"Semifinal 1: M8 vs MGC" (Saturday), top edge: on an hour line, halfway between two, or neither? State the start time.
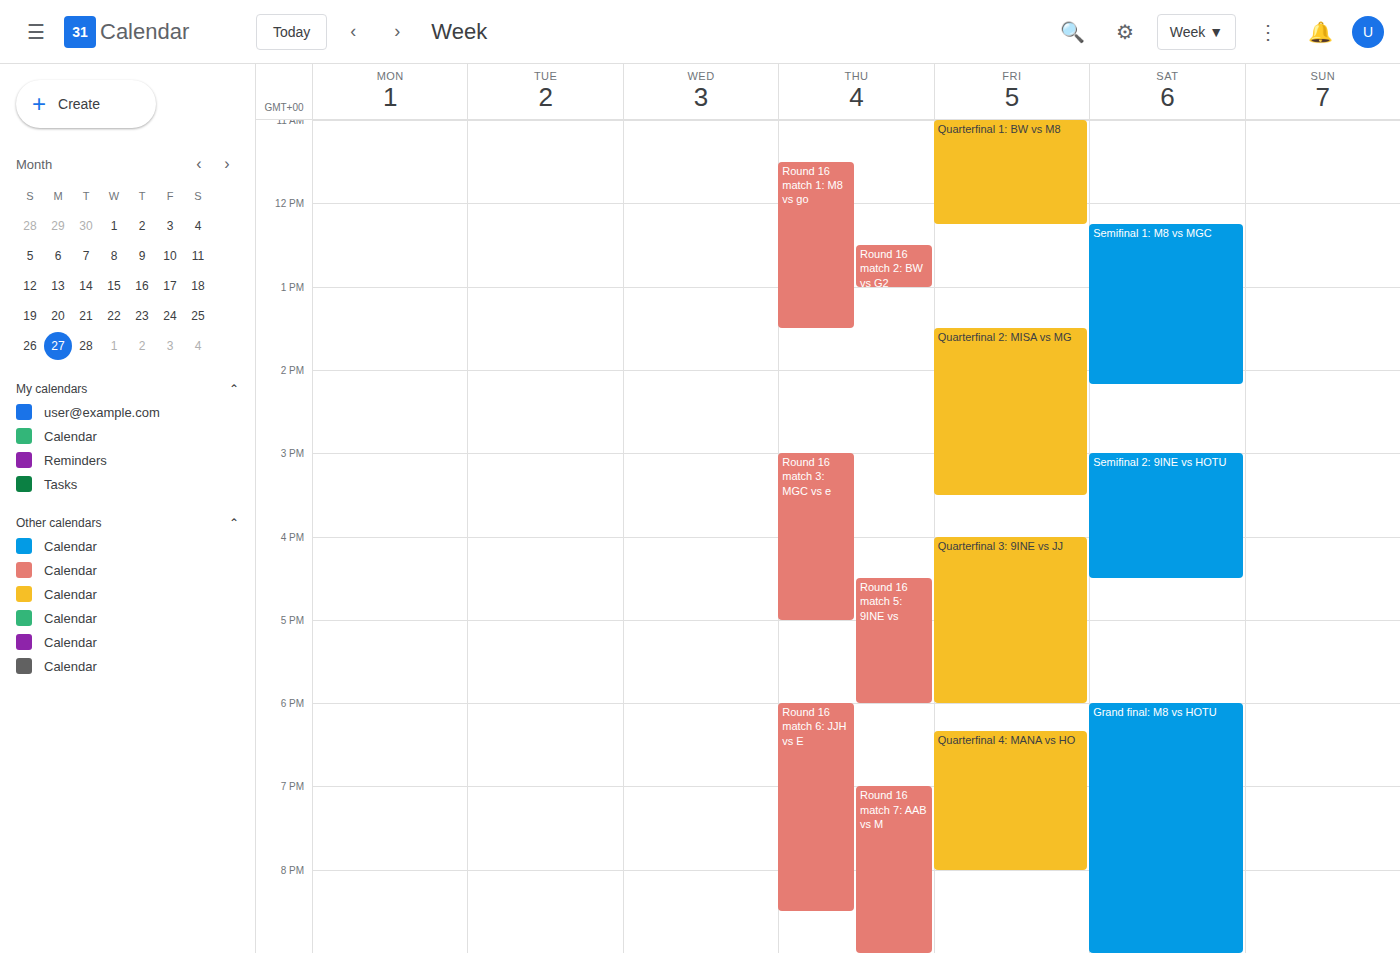
12:15 PM -- neither: a quarter of the way from the 12 PM line to the 1 PM line.